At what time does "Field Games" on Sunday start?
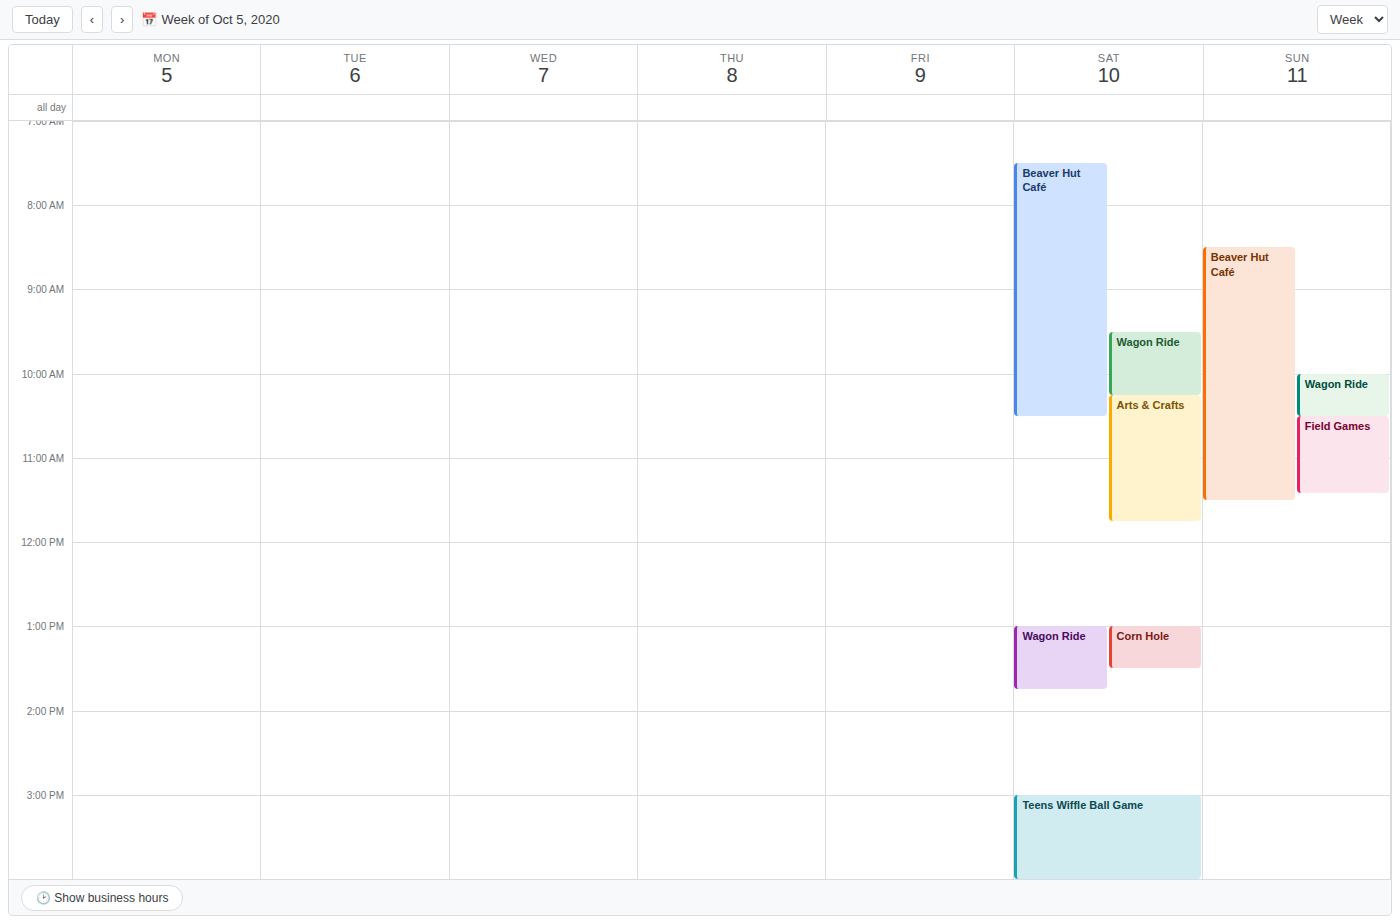
10:30 AM